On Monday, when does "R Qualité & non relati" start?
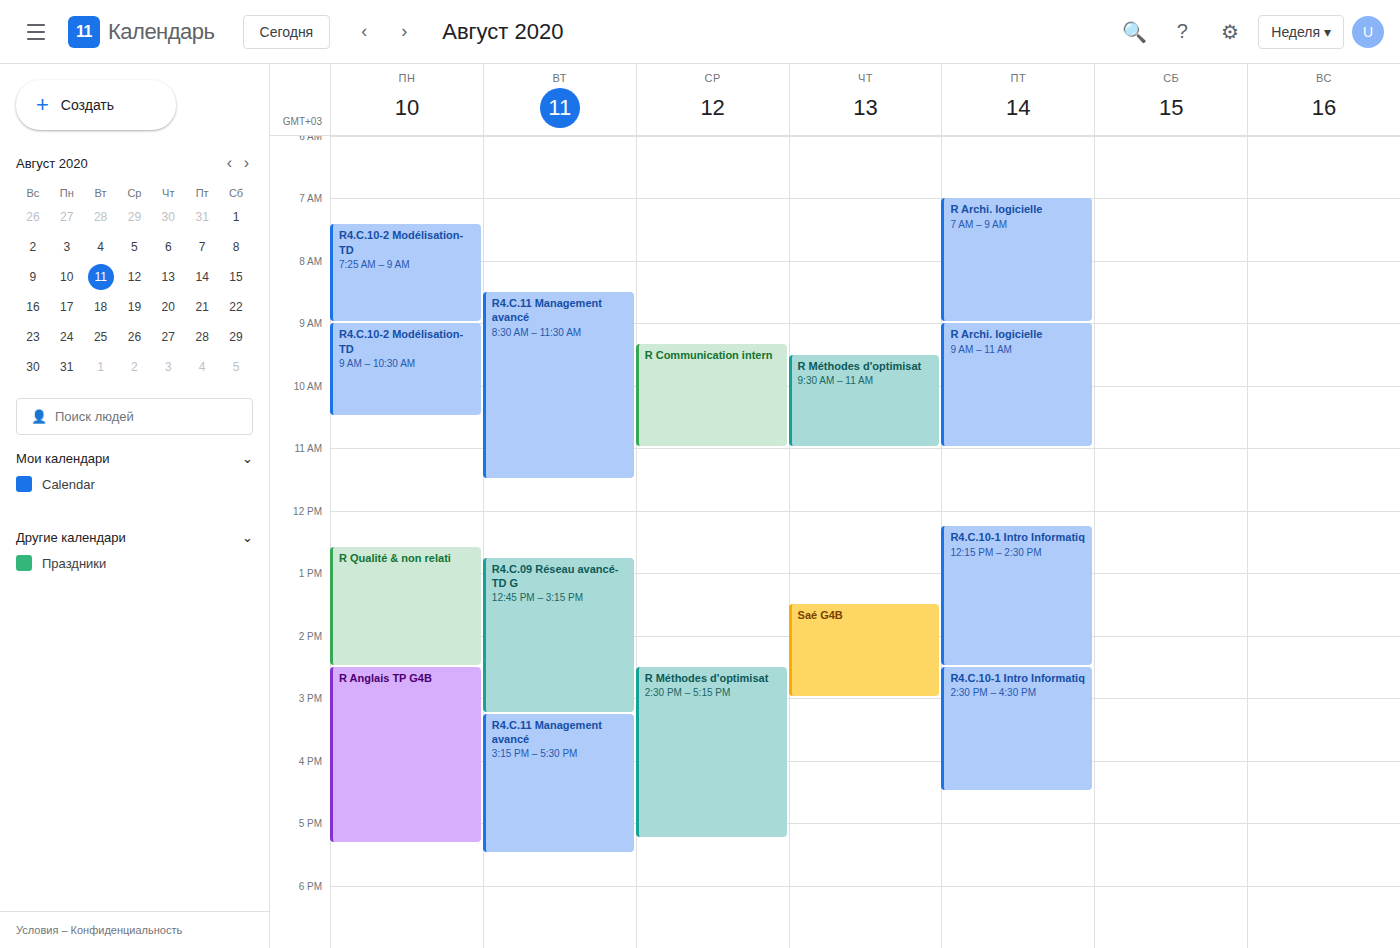
12:35 PM